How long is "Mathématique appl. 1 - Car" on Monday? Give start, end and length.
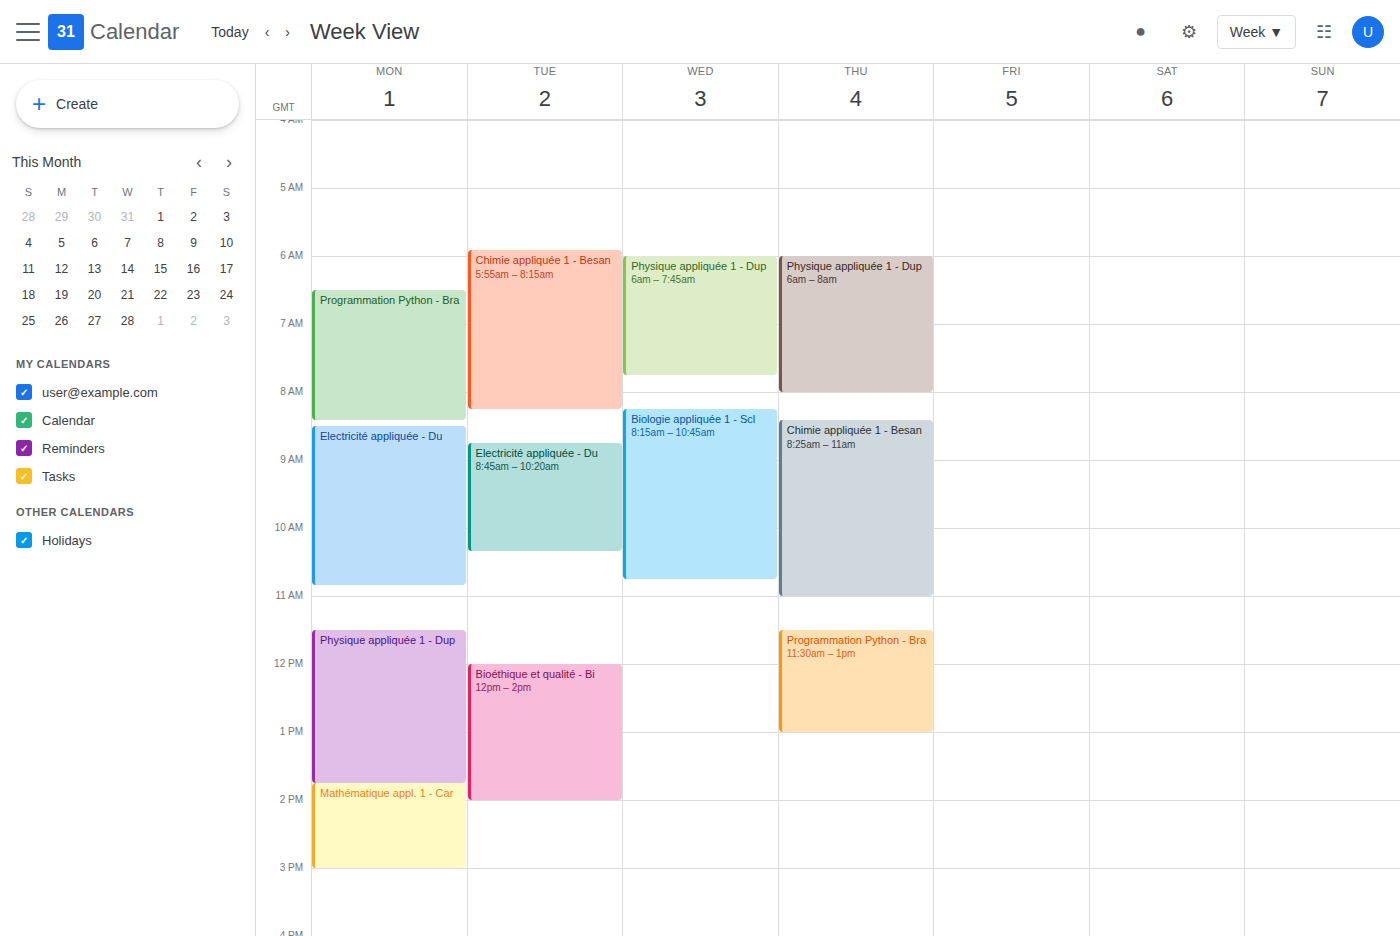
1:45 PM to 3:00 PM, 1 hour 15 minutes